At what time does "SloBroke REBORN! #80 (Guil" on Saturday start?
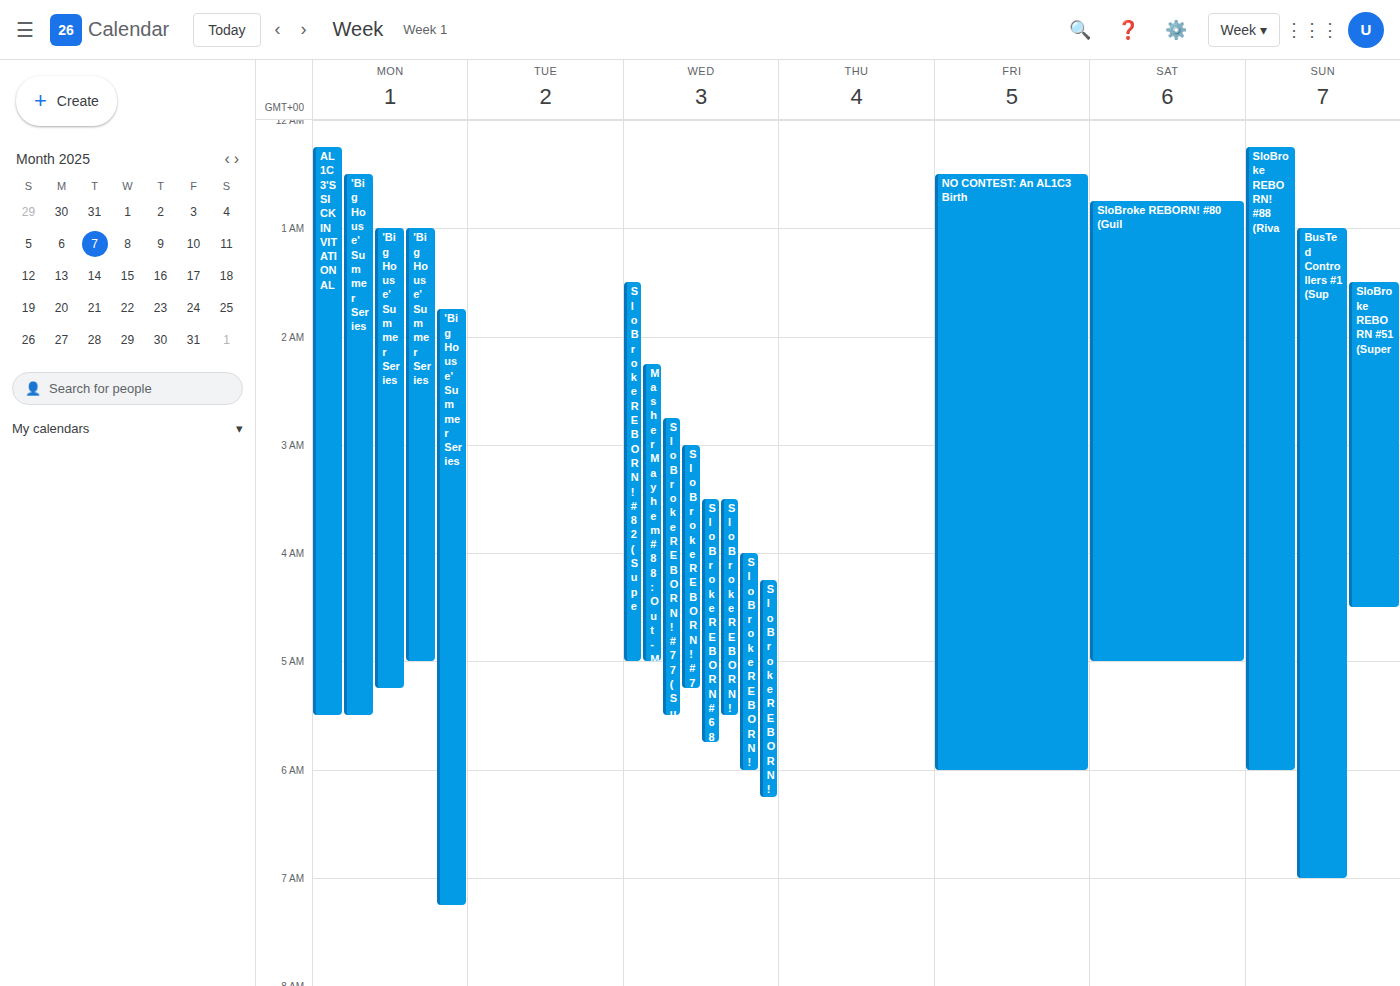
12:45 AM